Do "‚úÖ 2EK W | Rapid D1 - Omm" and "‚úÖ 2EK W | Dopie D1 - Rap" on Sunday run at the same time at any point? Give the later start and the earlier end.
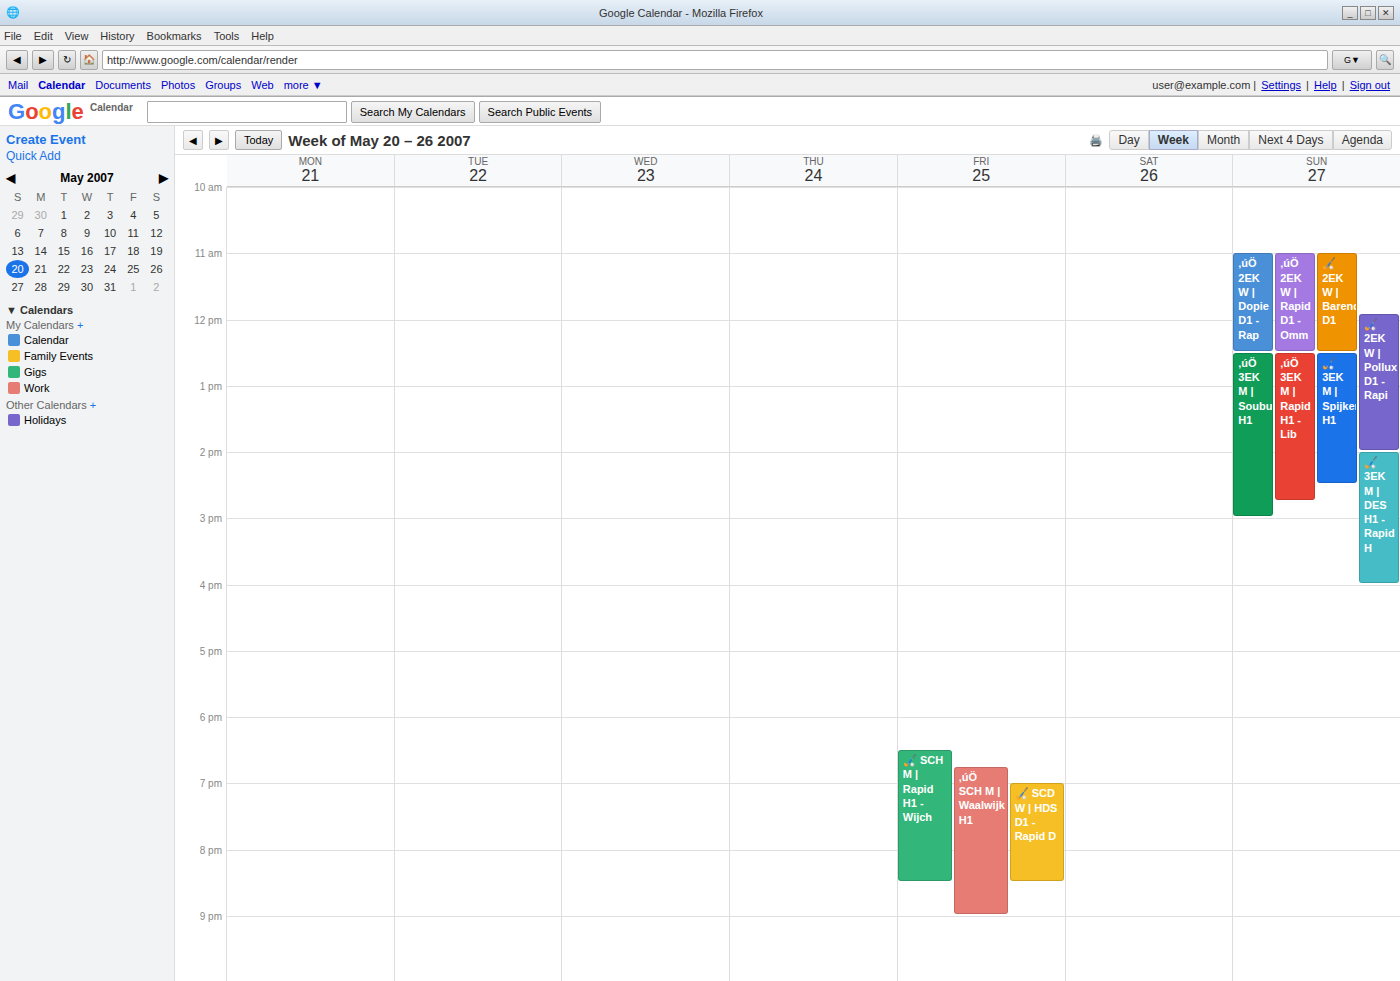
"‚úÖ 2EK W | Dopie D1 - Rap" runs 11:00 AM to 12:30 PM, inside "‚úÖ 2EK W | Rapid D1 - Omm" -- they overlap.